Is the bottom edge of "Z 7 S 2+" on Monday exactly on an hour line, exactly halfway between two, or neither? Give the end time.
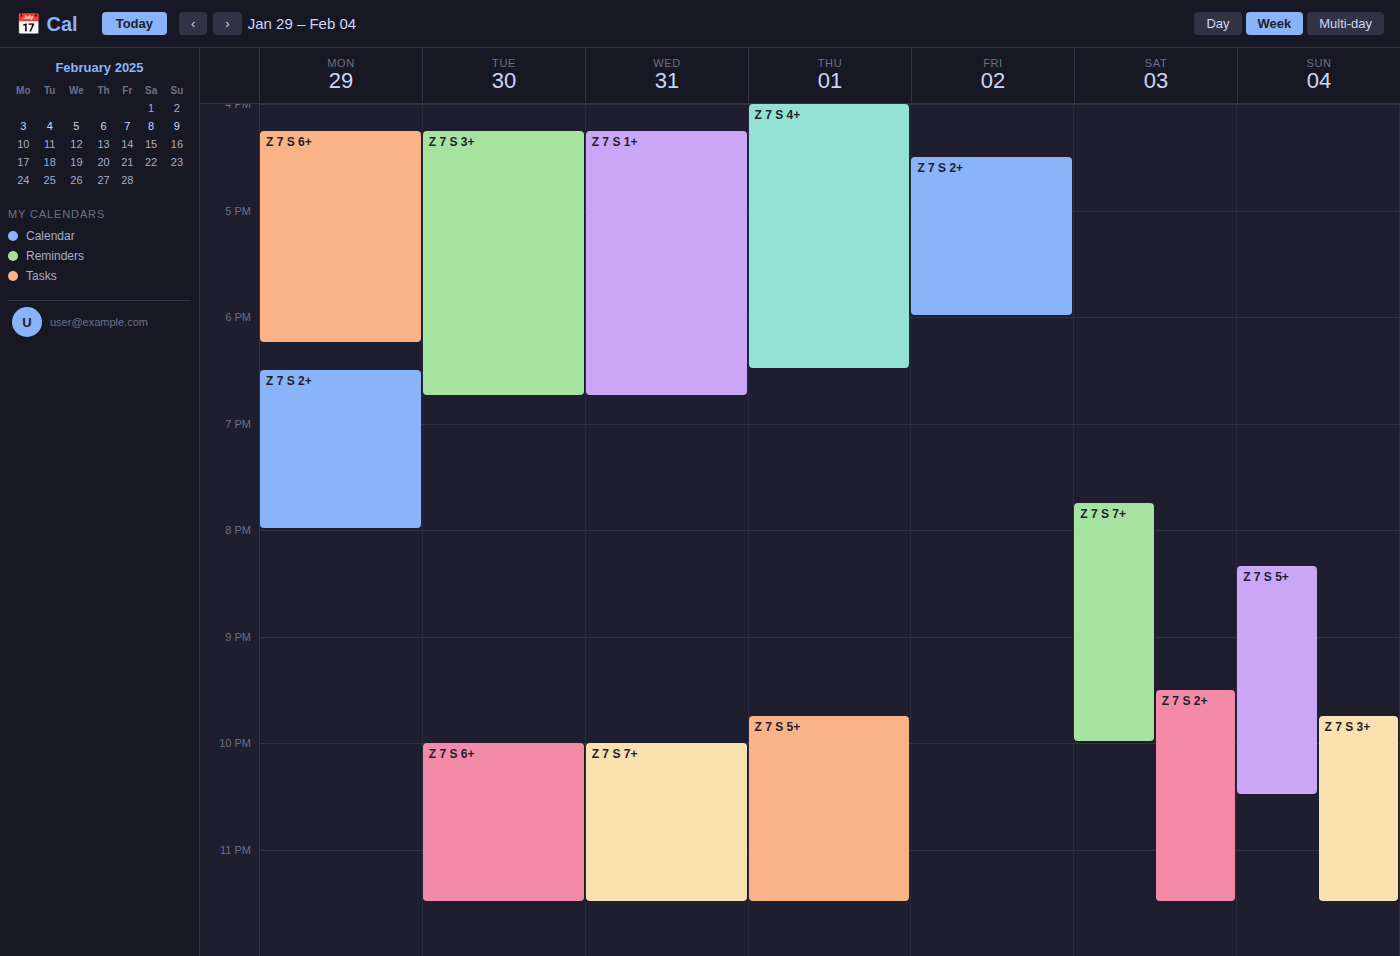
8:00 PM -- exactly on the 8 PM line.